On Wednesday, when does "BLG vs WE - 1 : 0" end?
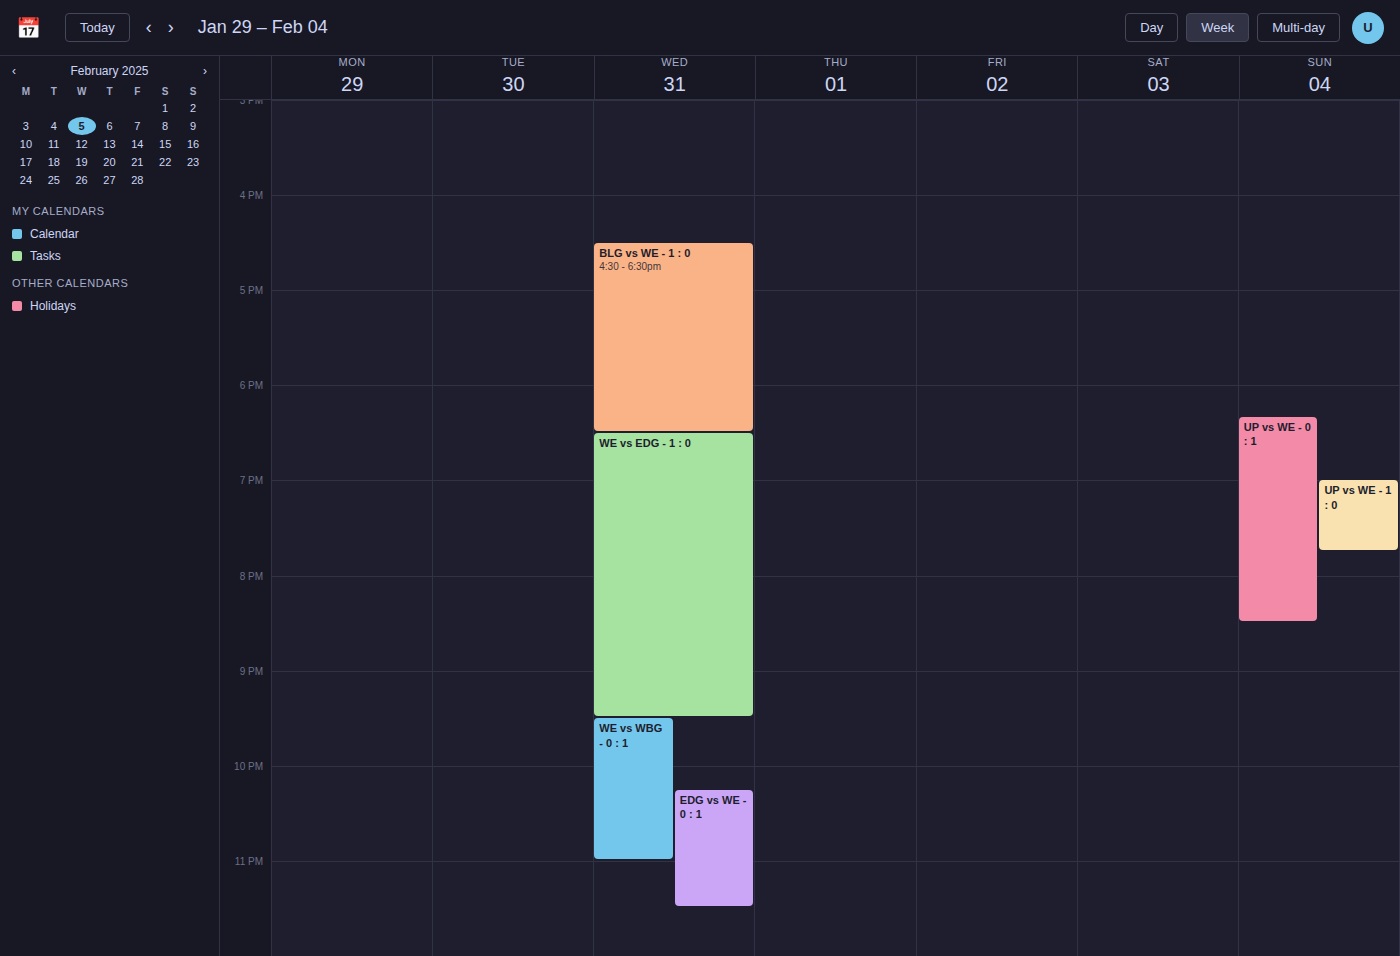
6:30 PM